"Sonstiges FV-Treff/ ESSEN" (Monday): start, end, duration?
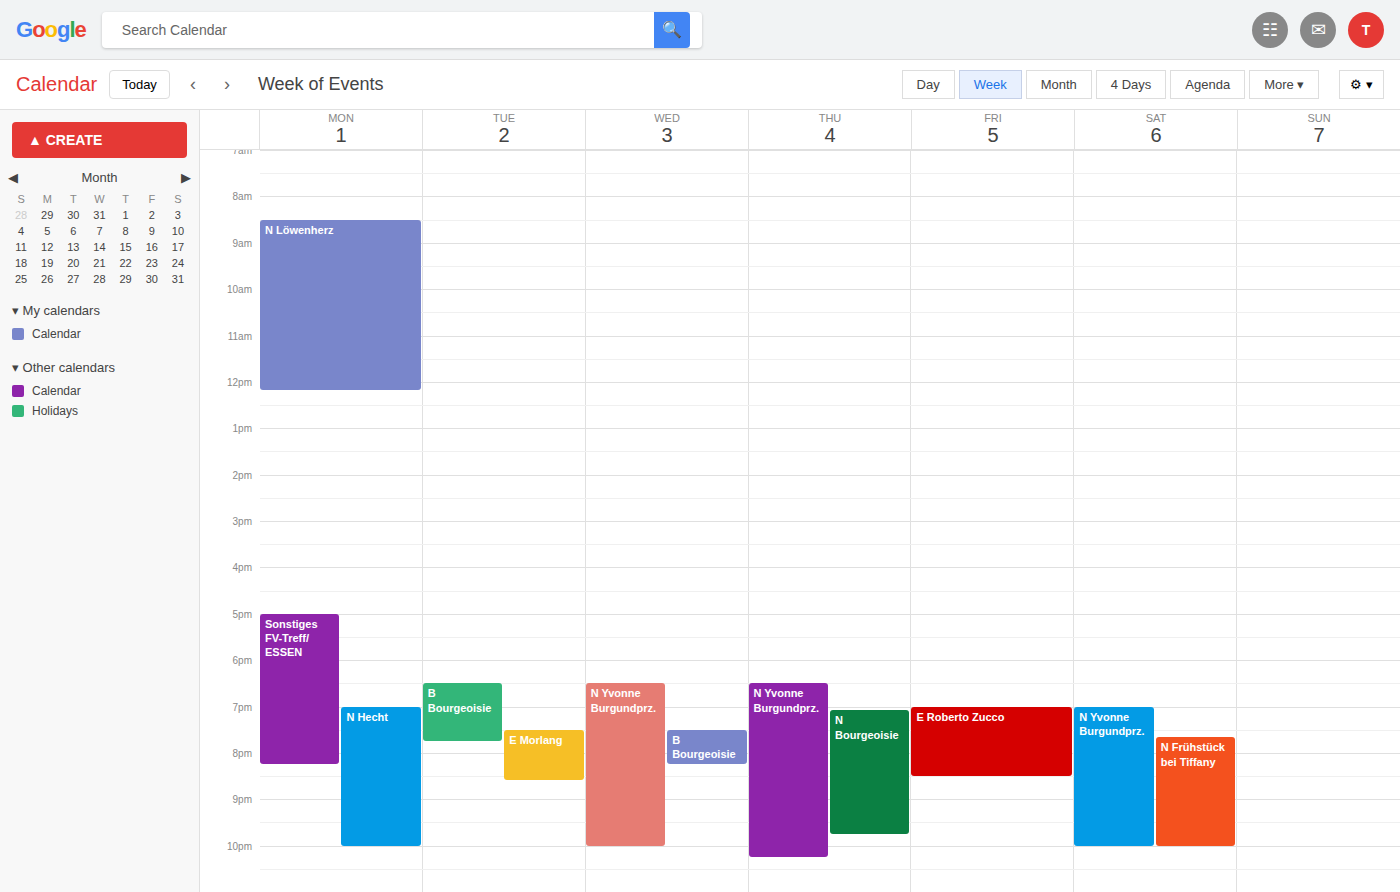
17:00 to 20:15, 3 hours 15 minutes